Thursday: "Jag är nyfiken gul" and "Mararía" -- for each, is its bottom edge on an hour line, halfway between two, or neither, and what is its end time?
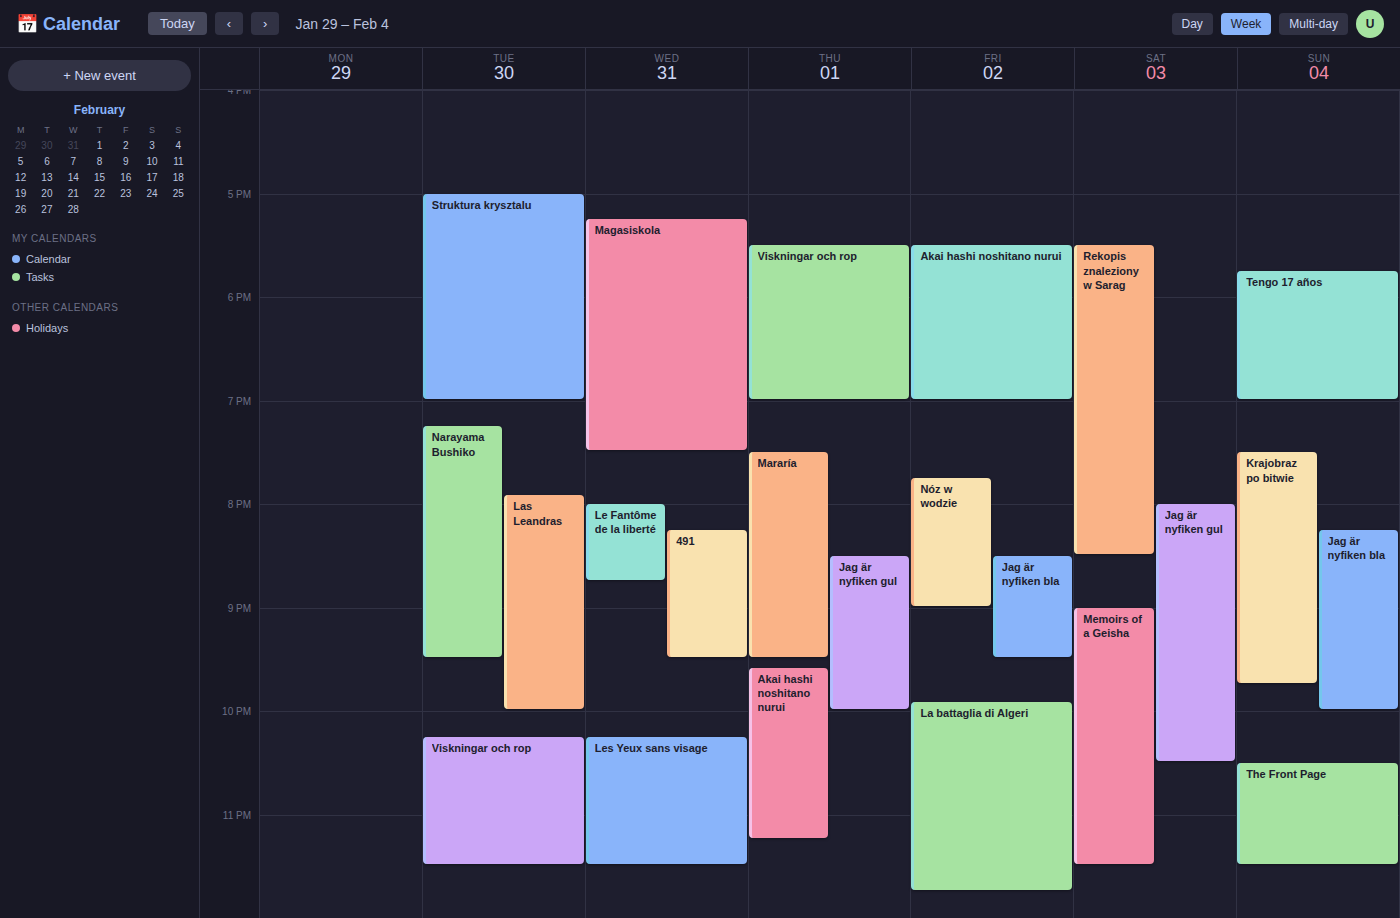
"Jag är nyfiken gul": 10:00 PM, exactly on the 10 PM line. "Mararía": 9:30 PM, halfway between the 9 PM and 10 PM lines.